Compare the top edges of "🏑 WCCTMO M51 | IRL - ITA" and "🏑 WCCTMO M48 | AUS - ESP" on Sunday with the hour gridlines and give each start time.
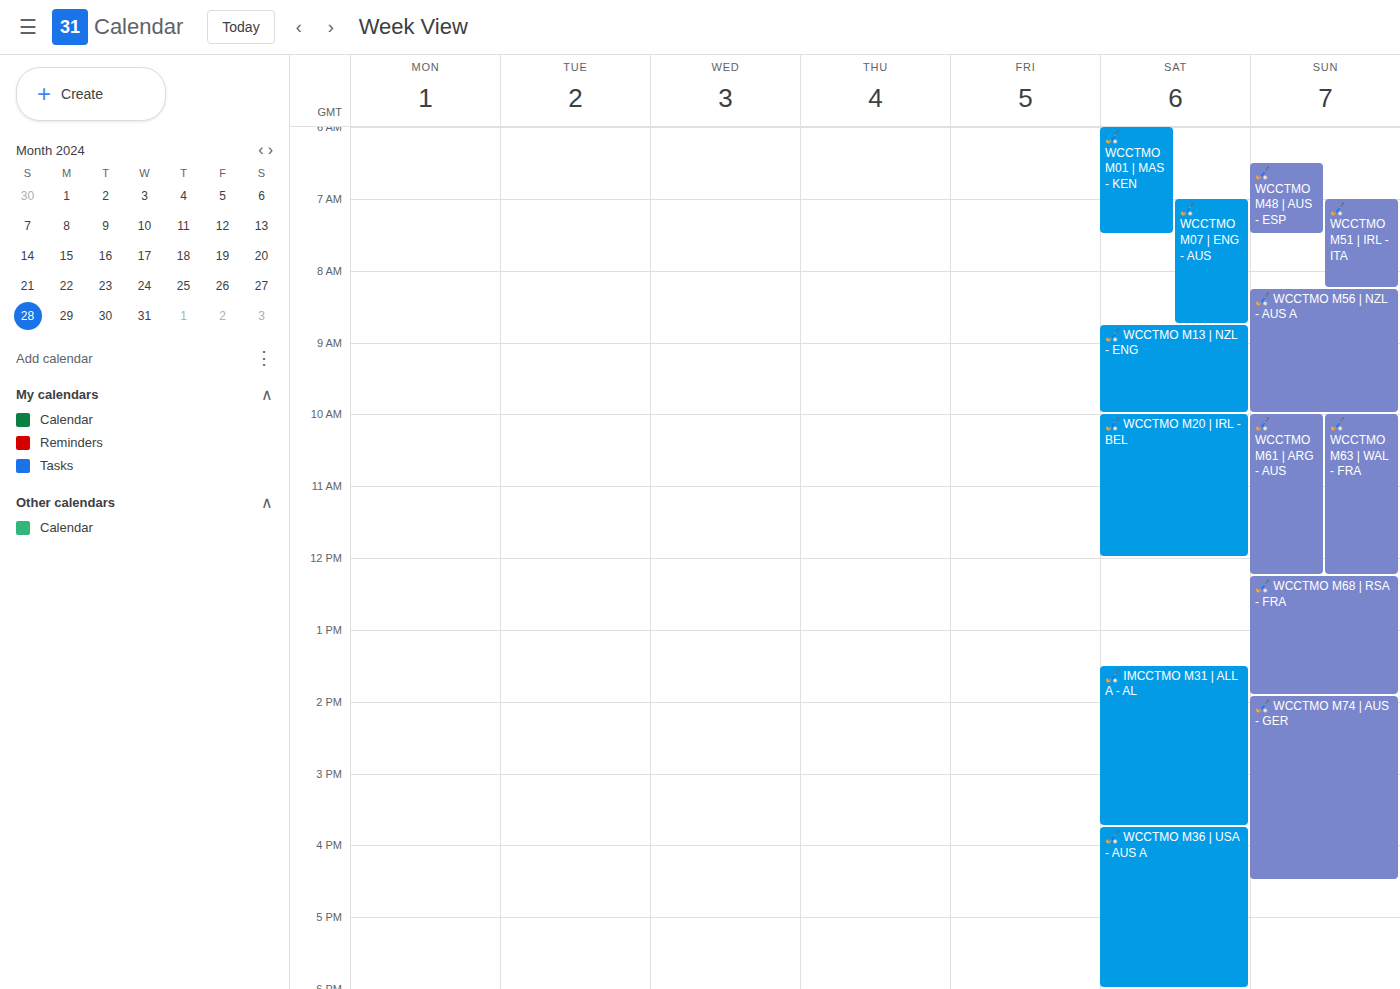
"🏑 WCCTMO M51 | IRL - ITA": 07:00, exactly on the 07:00 line. "🏑 WCCTMO M48 | AUS - ESP": 06:30, halfway between the 06:00 and 07:00 lines.